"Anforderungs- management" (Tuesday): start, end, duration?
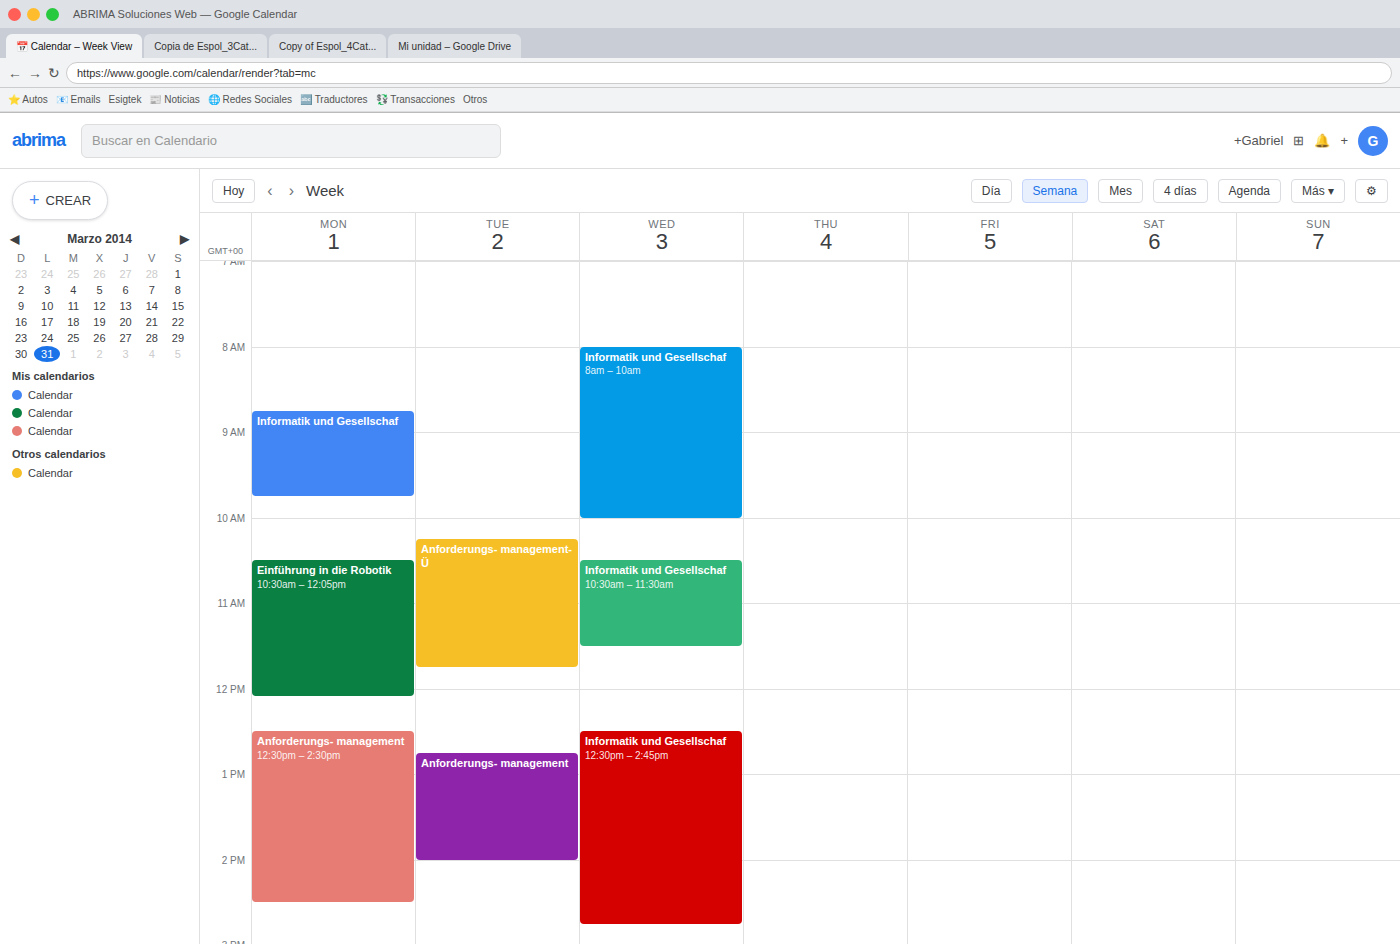
12:45 to 14:00, 1 hour 15 minutes